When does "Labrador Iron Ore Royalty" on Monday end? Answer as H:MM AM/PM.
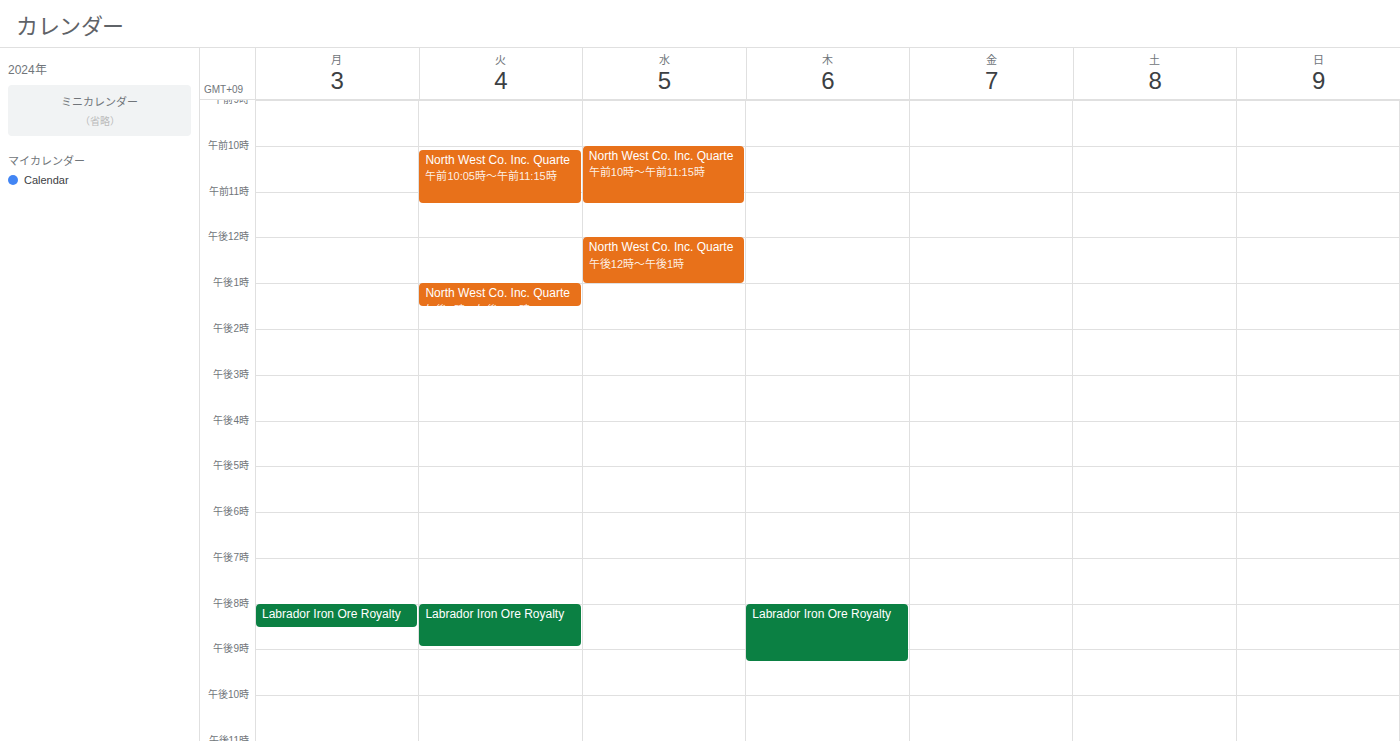
8:30 PM